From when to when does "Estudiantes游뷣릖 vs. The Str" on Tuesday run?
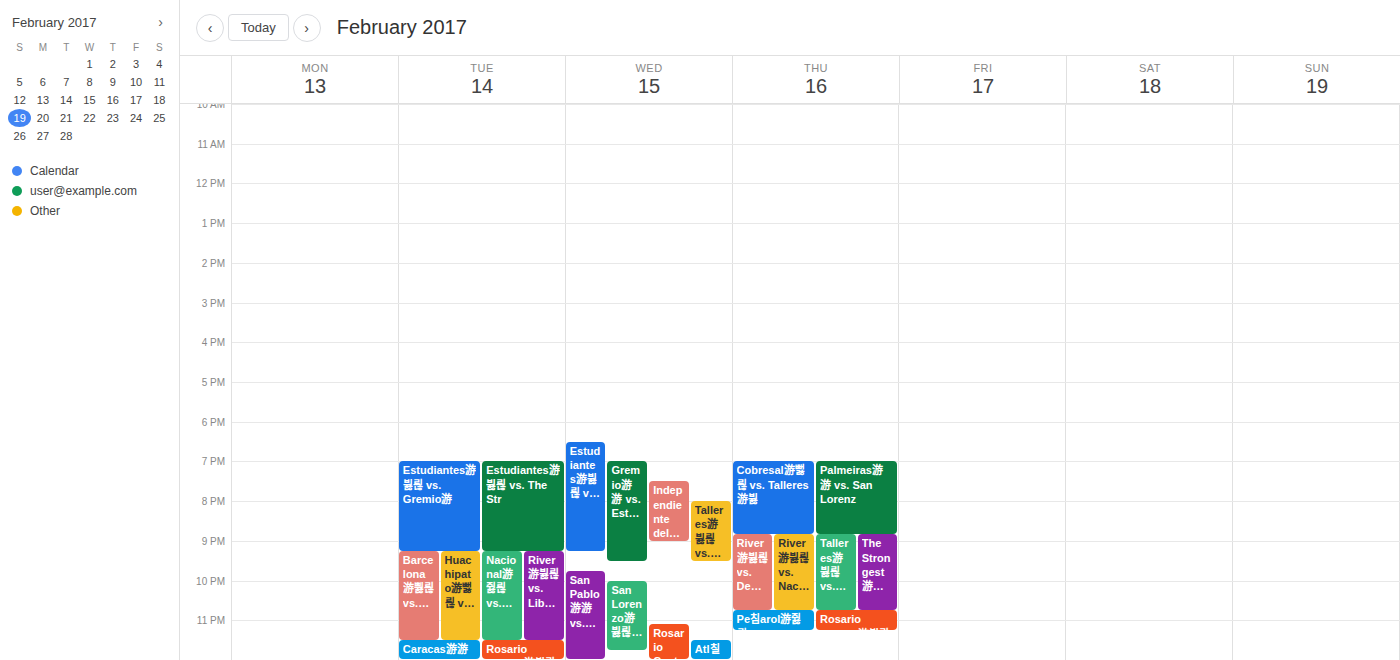
7:00 PM to 9:15 PM